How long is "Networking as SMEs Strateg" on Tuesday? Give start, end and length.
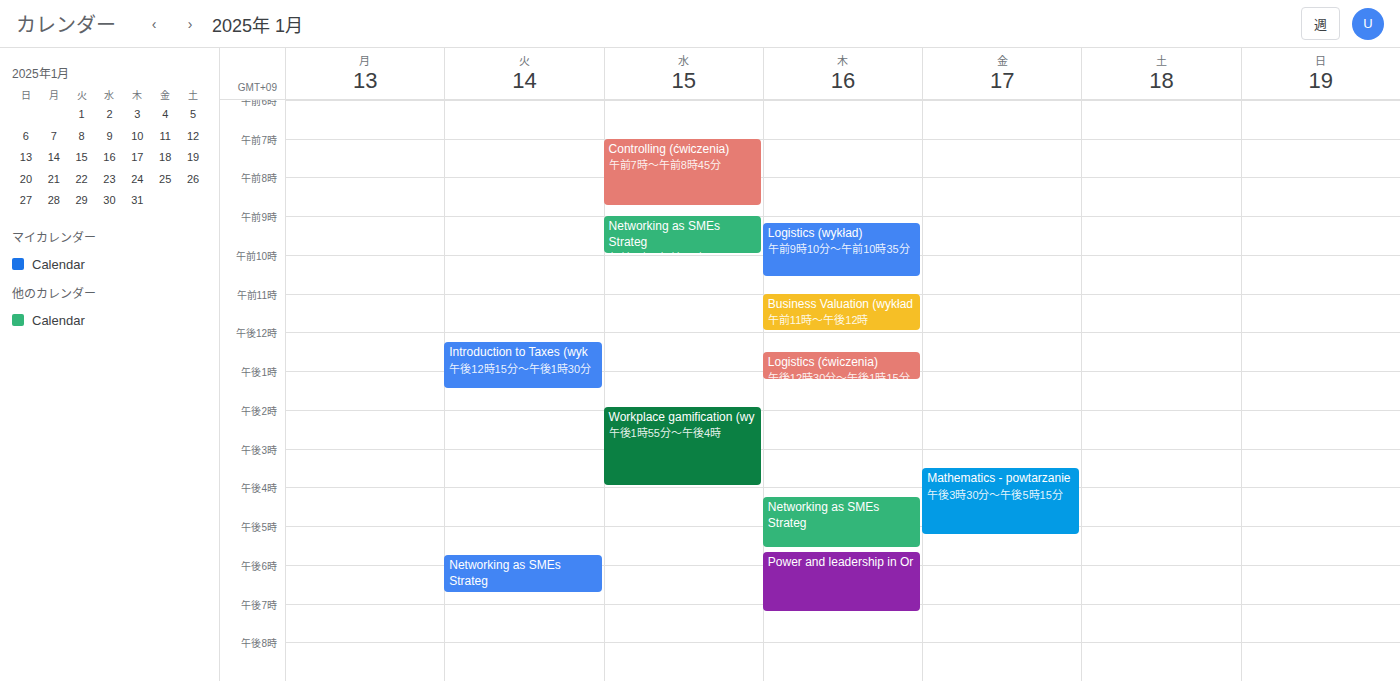
5:45 PM to 6:45 PM, 1 hour